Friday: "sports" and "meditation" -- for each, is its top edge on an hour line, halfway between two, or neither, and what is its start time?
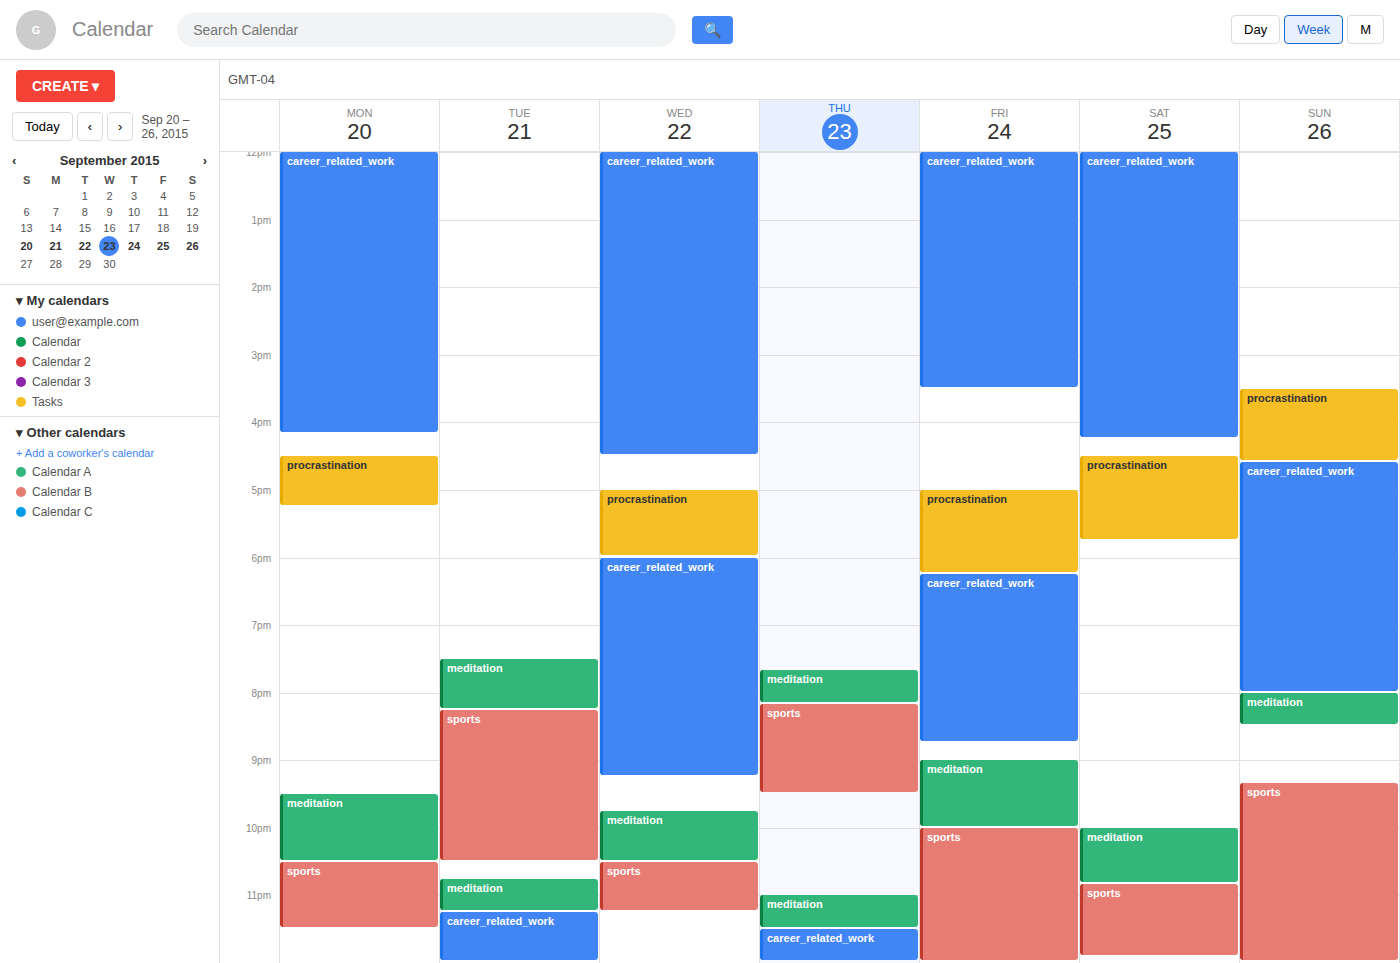
"sports": 10:00 PM, exactly on the 10 PM line. "meditation": 9:00 PM, exactly on the 9 PM line.